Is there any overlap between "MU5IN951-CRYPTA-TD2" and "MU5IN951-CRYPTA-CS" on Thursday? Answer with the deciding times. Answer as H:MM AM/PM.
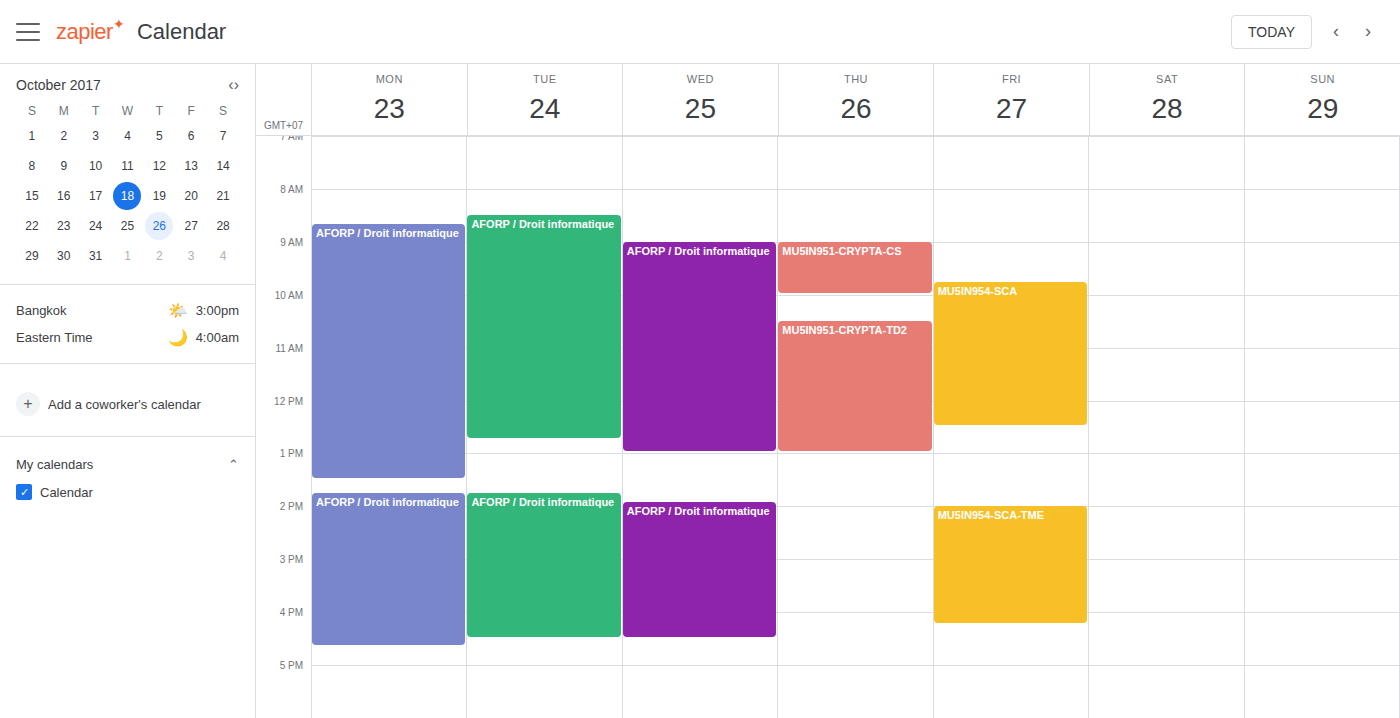
"MU5IN951-CRYPTA-CS" ends at 10:00 AM and "MU5IN951-CRYPTA-TD2" starts at 10:30 AM -- no overlap.